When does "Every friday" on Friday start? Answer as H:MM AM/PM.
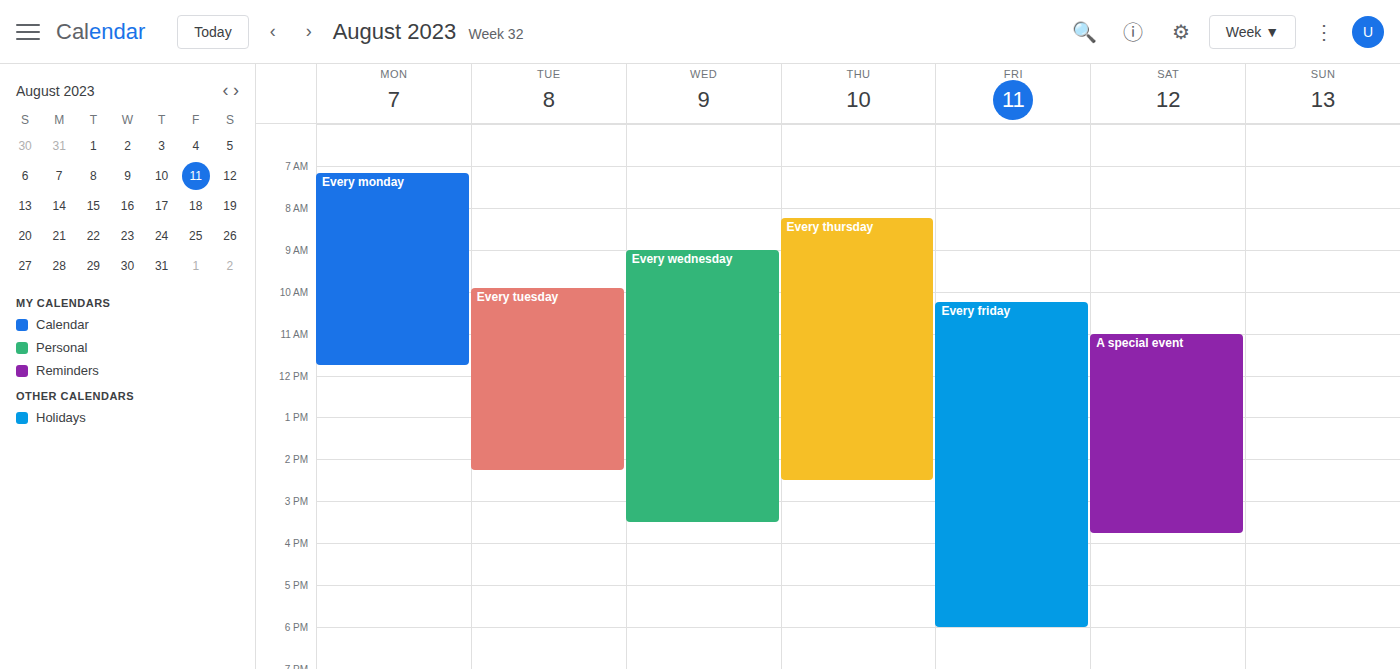
10:15 AM